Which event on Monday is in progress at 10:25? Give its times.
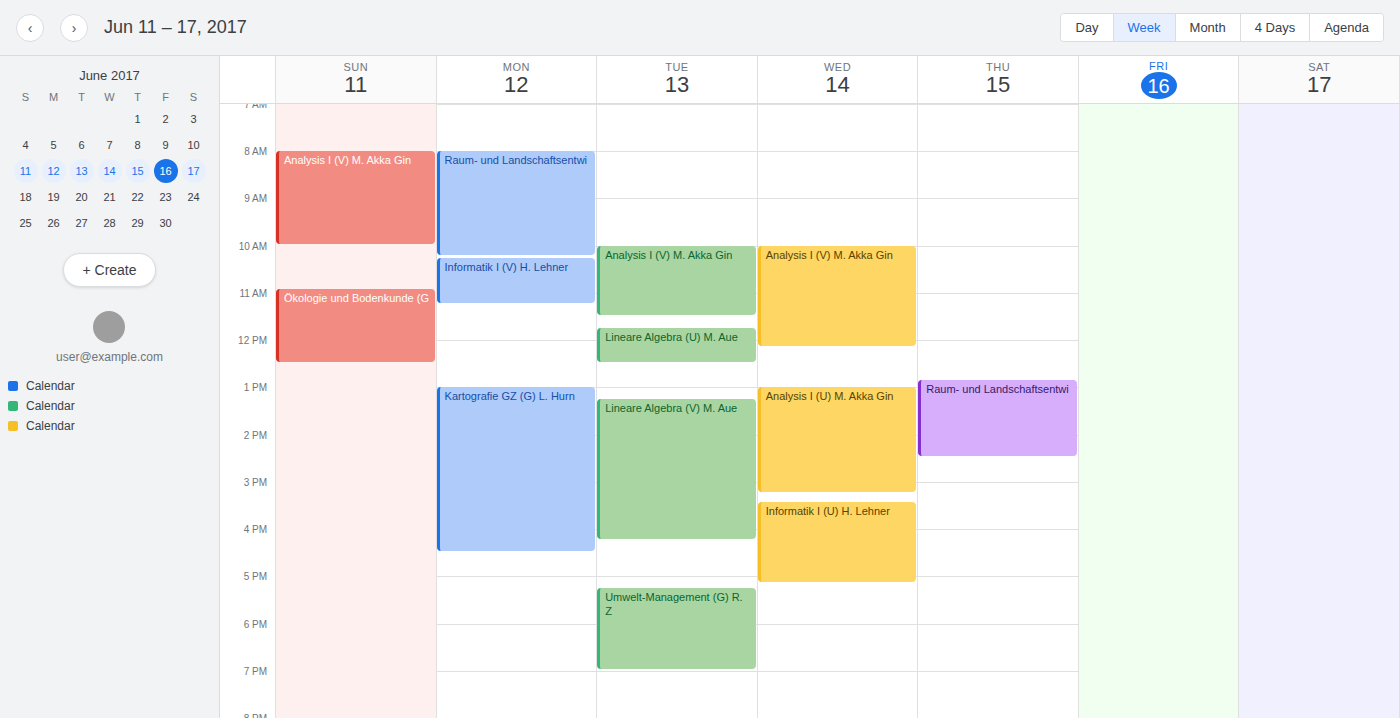
"Informatik I (V) H. Lehner", 10:15 to 11:15